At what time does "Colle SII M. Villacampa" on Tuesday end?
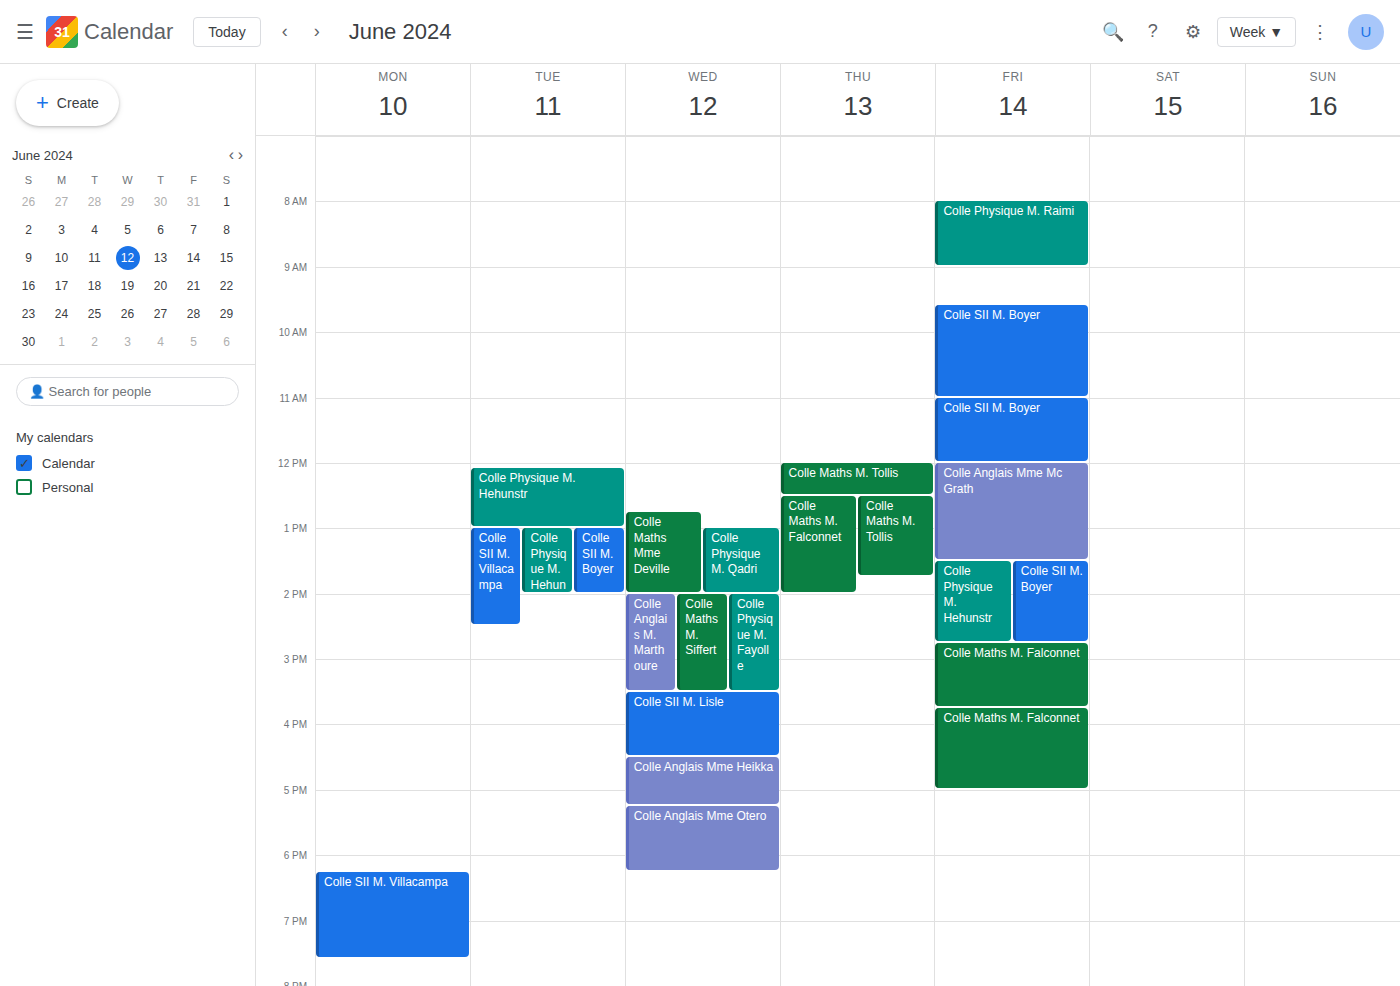
2:30 PM